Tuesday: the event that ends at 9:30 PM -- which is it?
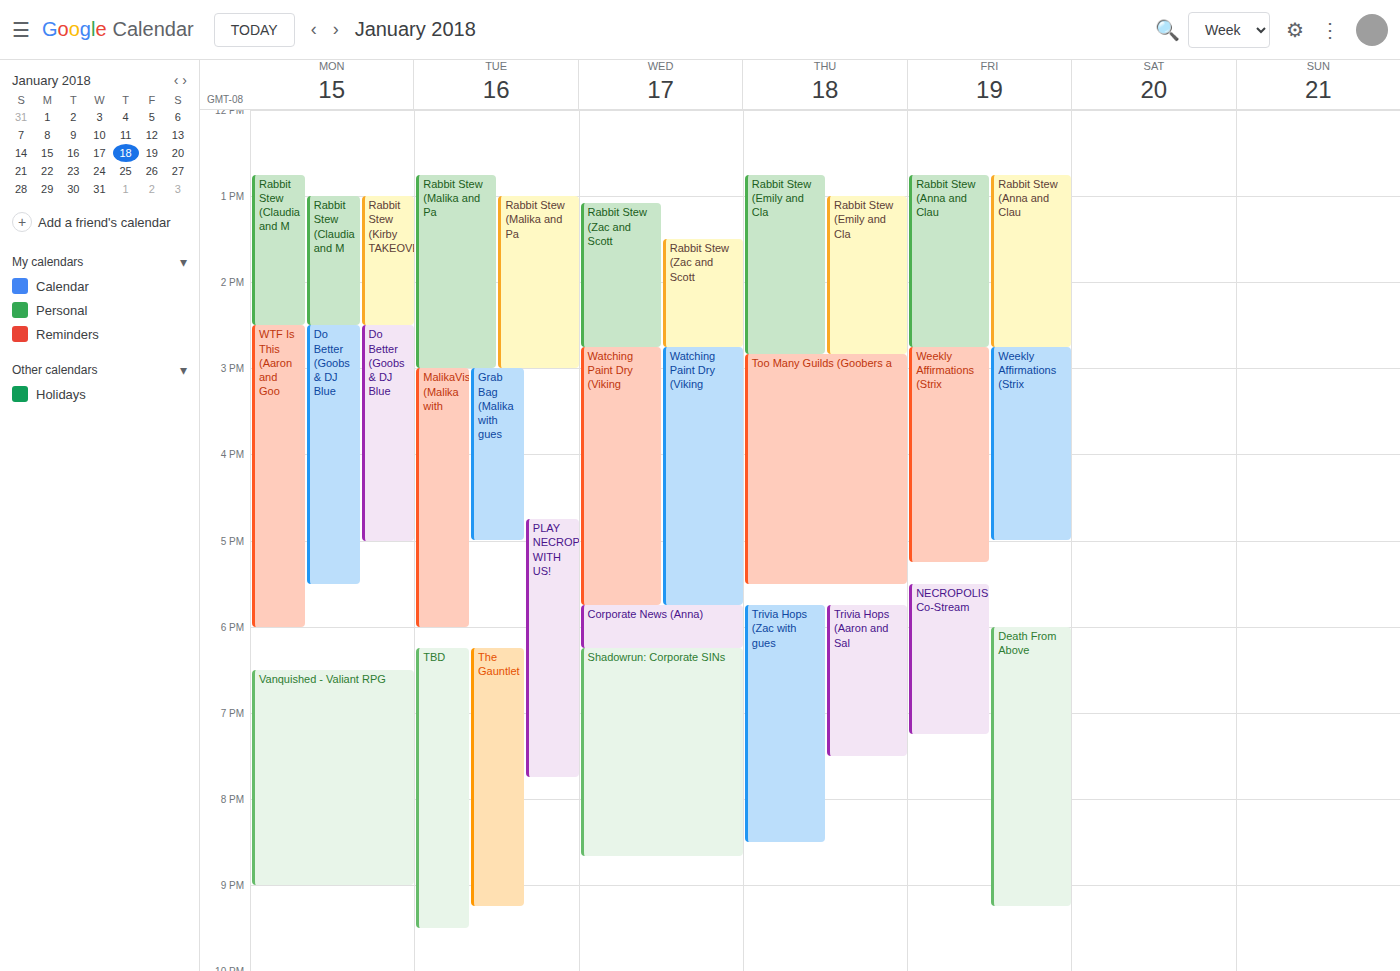
"TBD"